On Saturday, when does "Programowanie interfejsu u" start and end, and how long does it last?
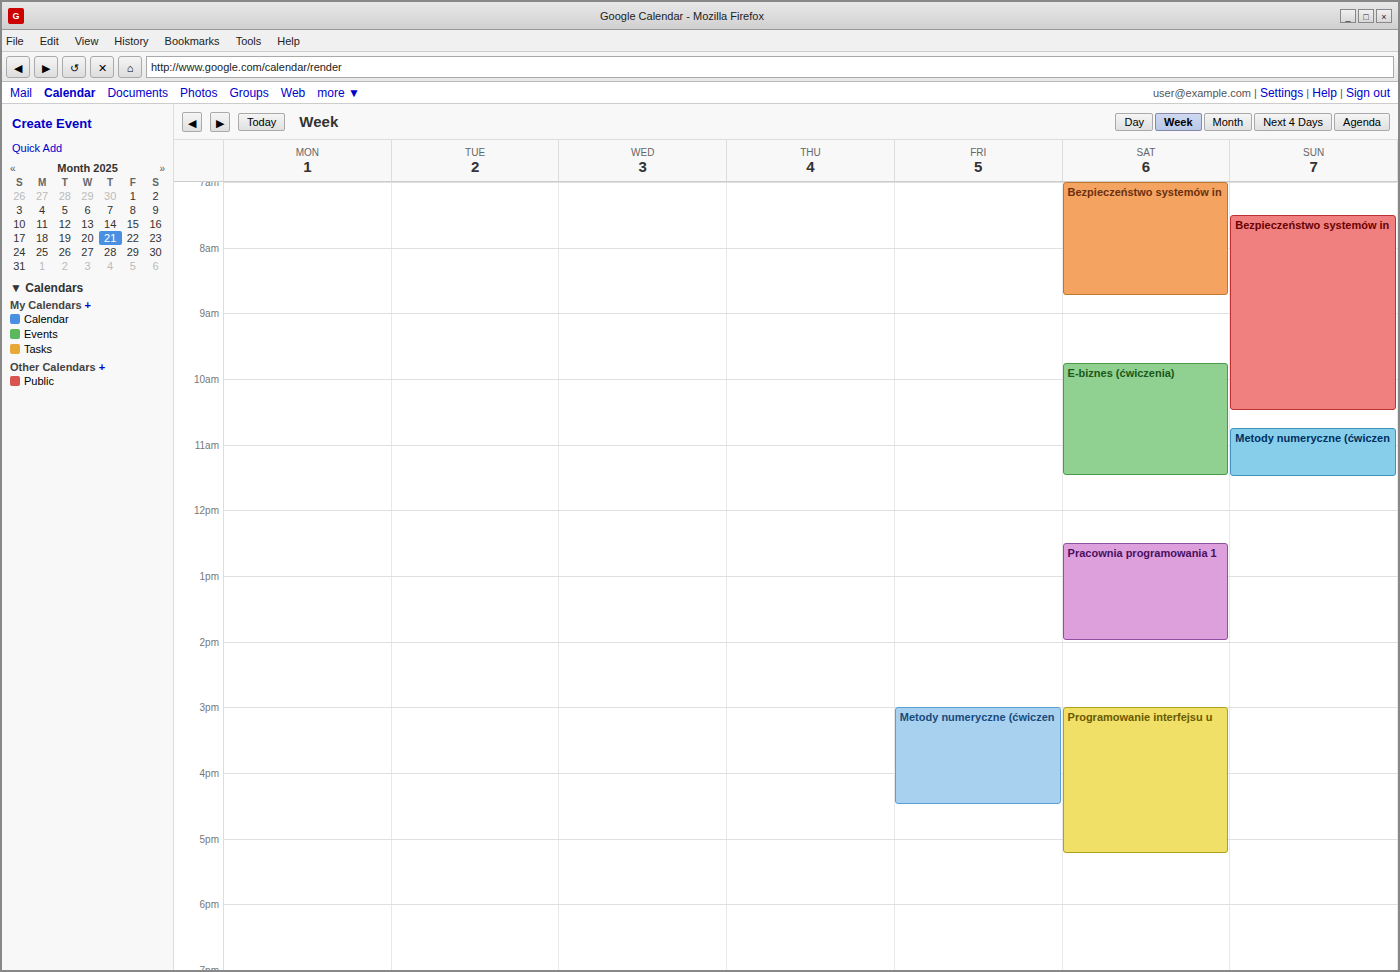
3:00 PM to 5:15 PM, 2 hours 15 minutes